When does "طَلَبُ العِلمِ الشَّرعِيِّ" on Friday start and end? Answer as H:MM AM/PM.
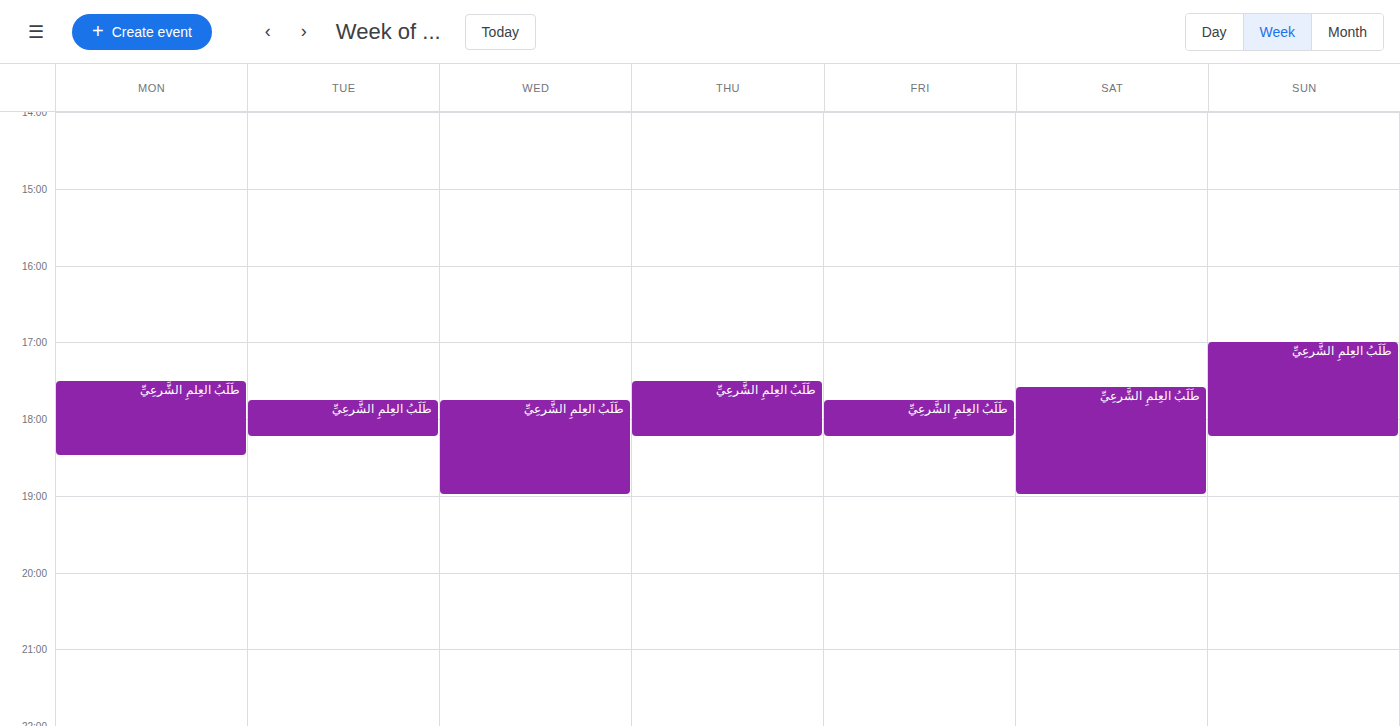
5:45 PM to 6:15 PM